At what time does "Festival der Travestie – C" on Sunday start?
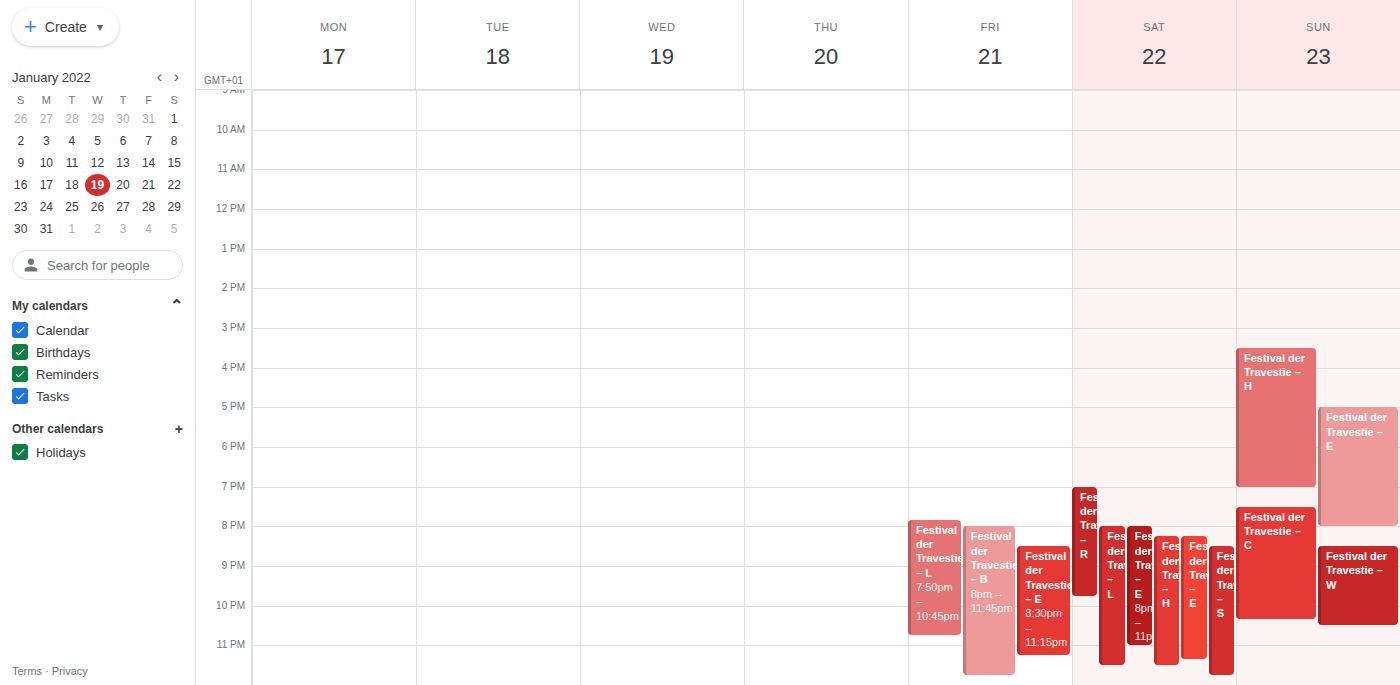
7:30 PM